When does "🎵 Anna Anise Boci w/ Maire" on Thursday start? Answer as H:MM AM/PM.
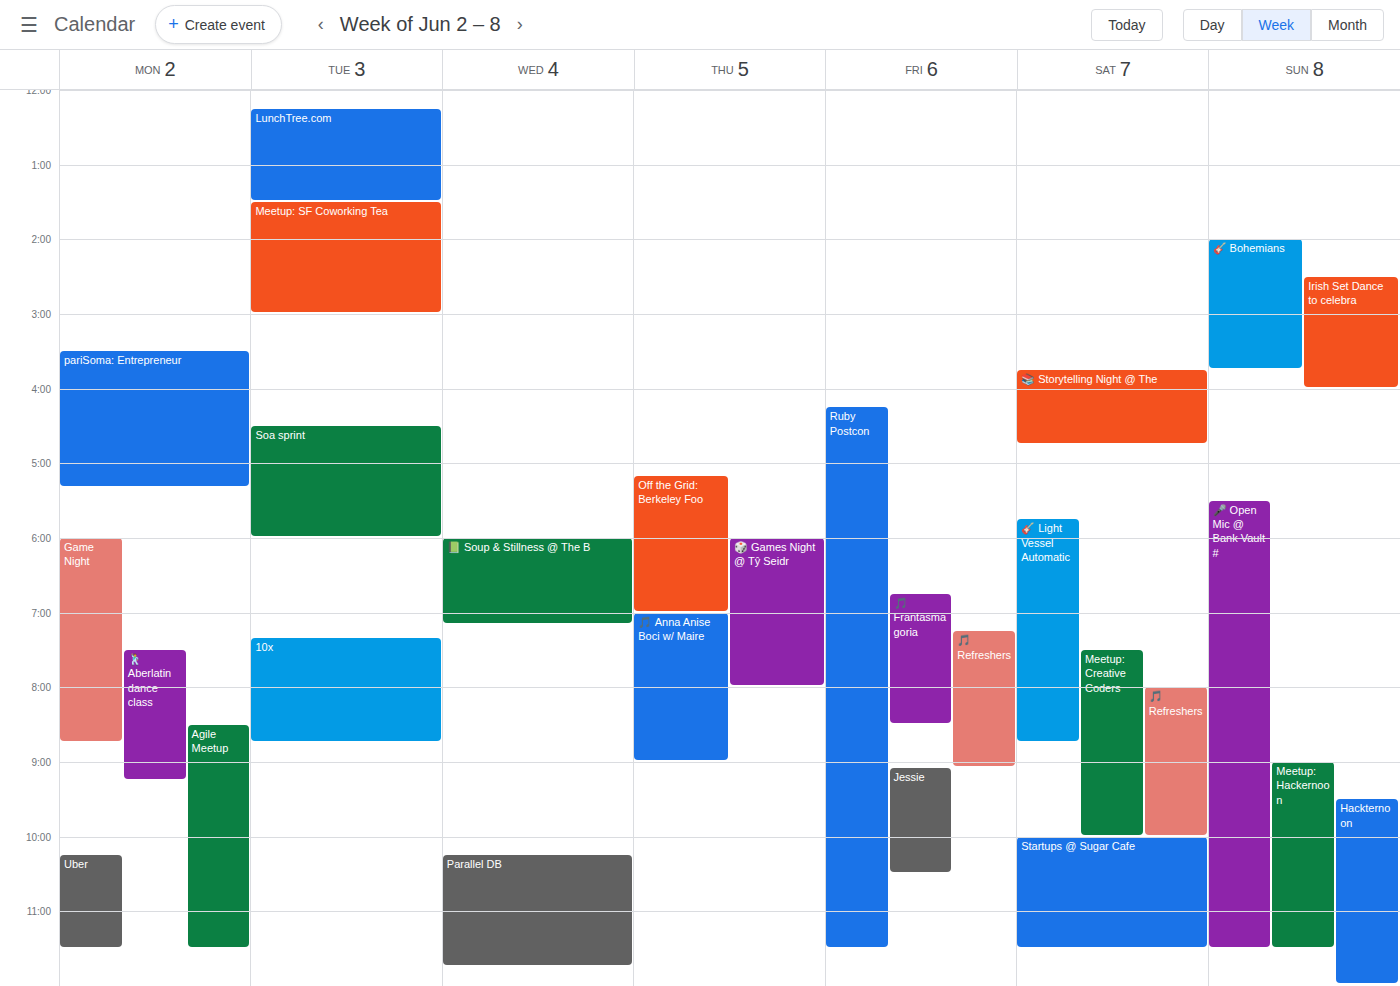
7:00 PM